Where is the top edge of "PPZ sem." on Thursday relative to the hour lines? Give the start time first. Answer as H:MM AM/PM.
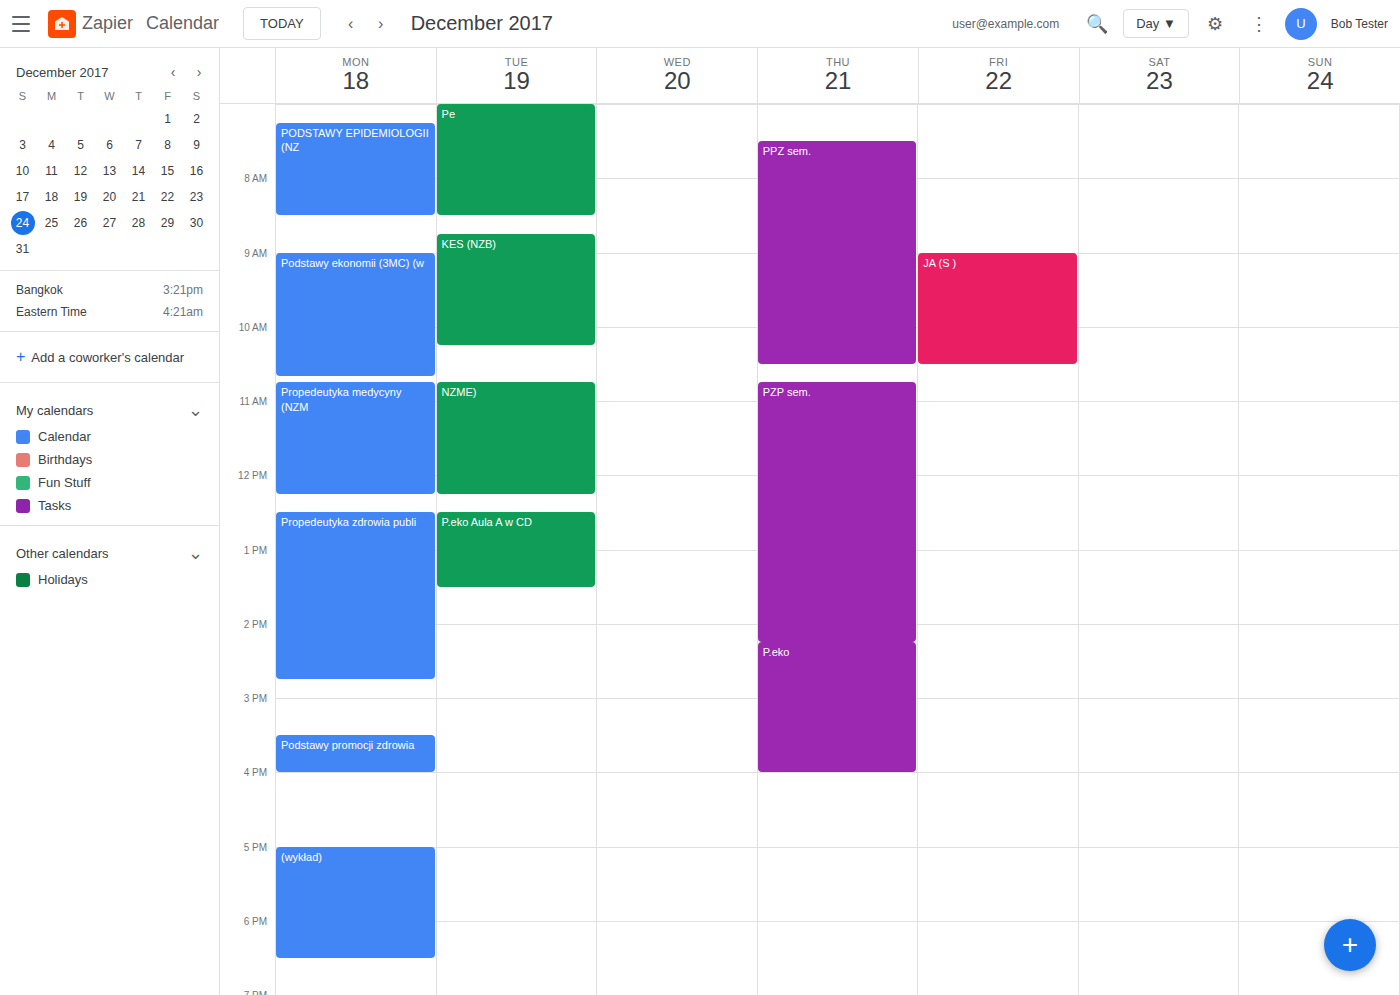
7:30 AM -- halfway between the 7 AM and 8 AM lines.